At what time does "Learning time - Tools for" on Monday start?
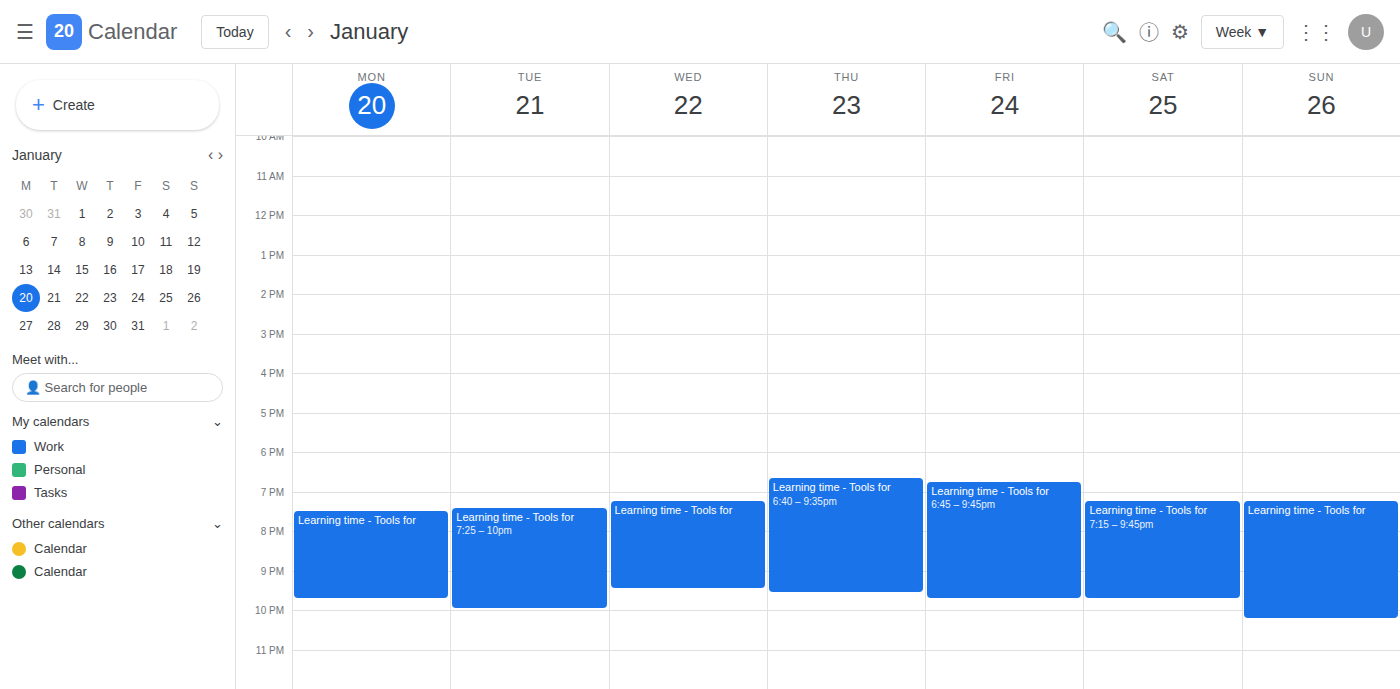
19:30